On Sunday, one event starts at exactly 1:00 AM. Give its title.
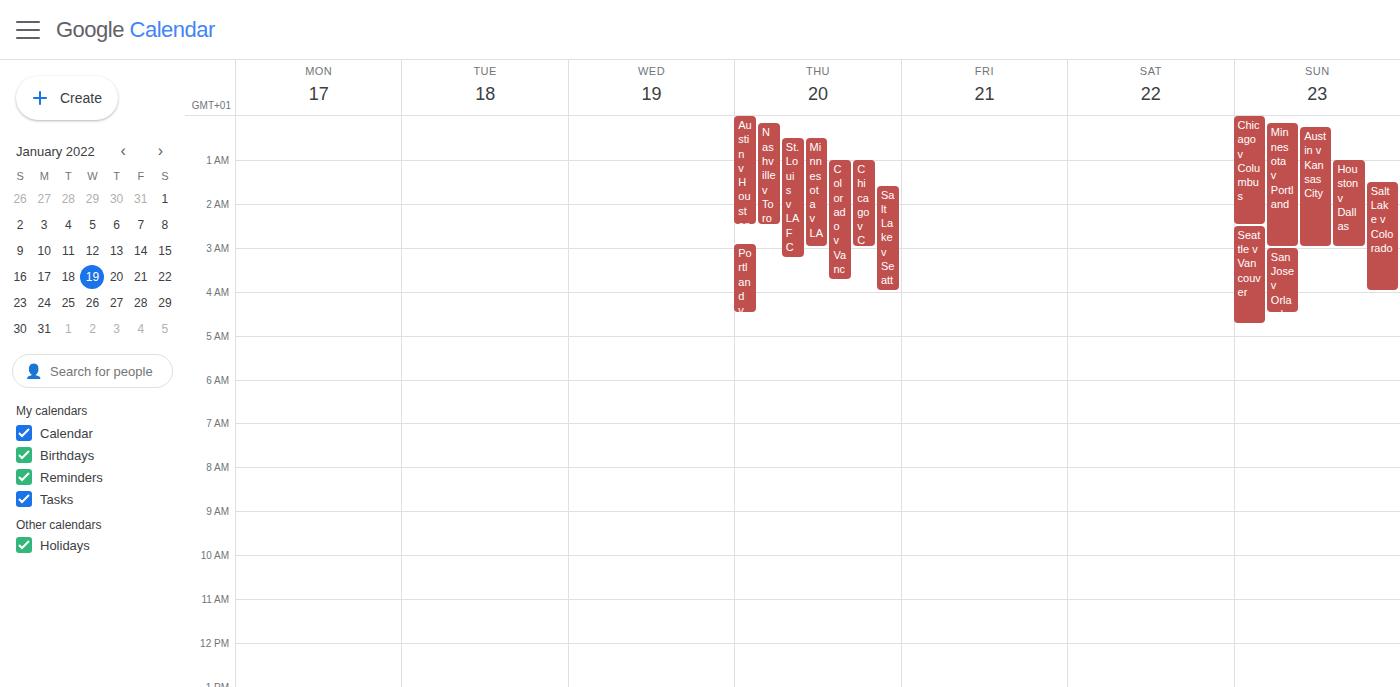
"Houston v Dallas"